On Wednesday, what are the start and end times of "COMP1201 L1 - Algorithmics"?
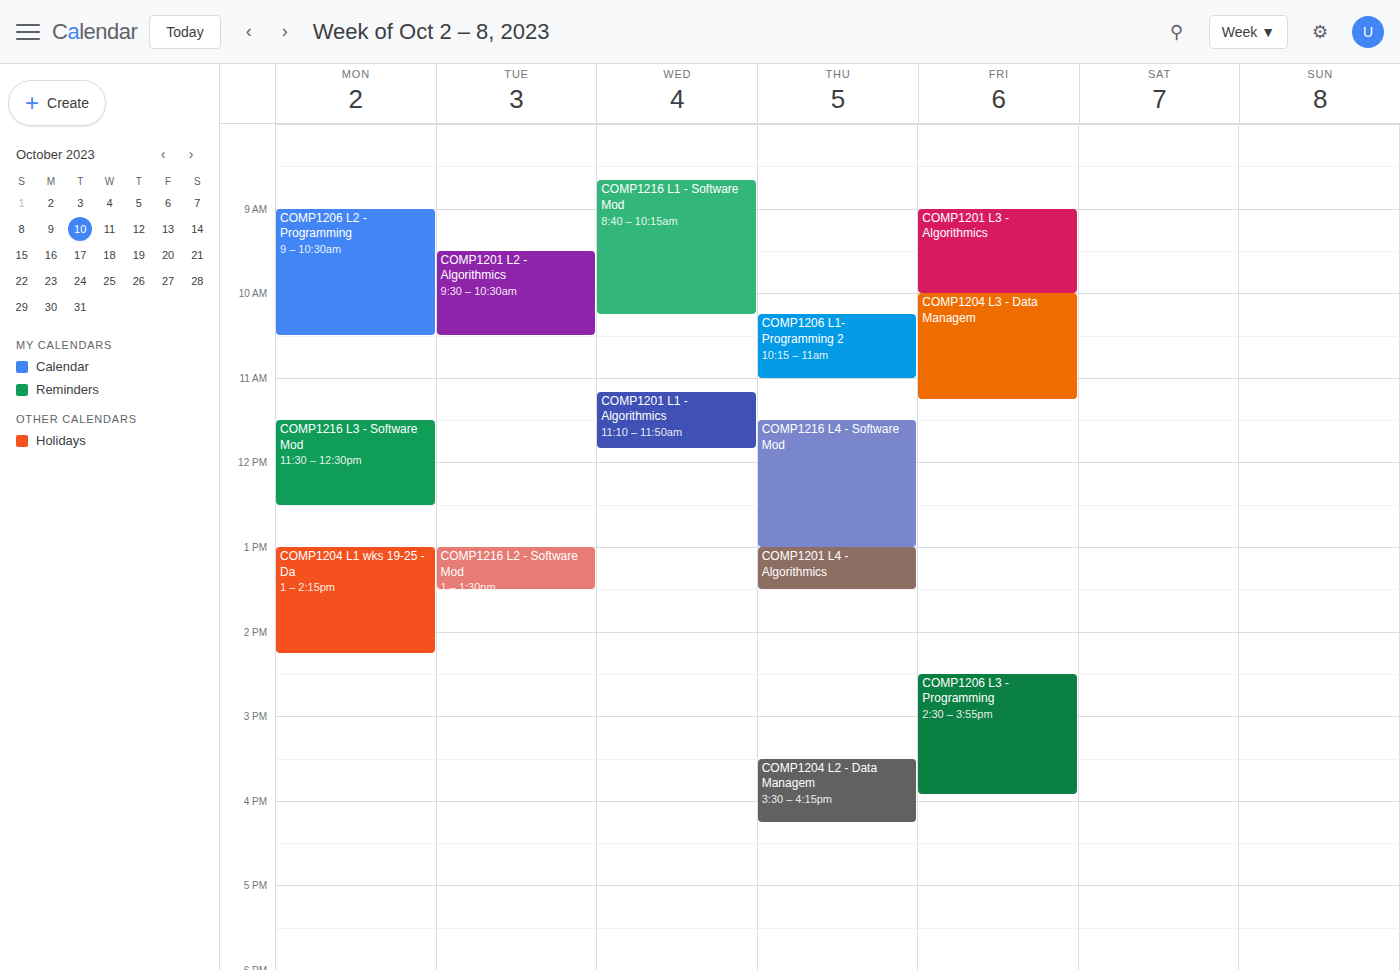
11:10 AM to 11:50 AM